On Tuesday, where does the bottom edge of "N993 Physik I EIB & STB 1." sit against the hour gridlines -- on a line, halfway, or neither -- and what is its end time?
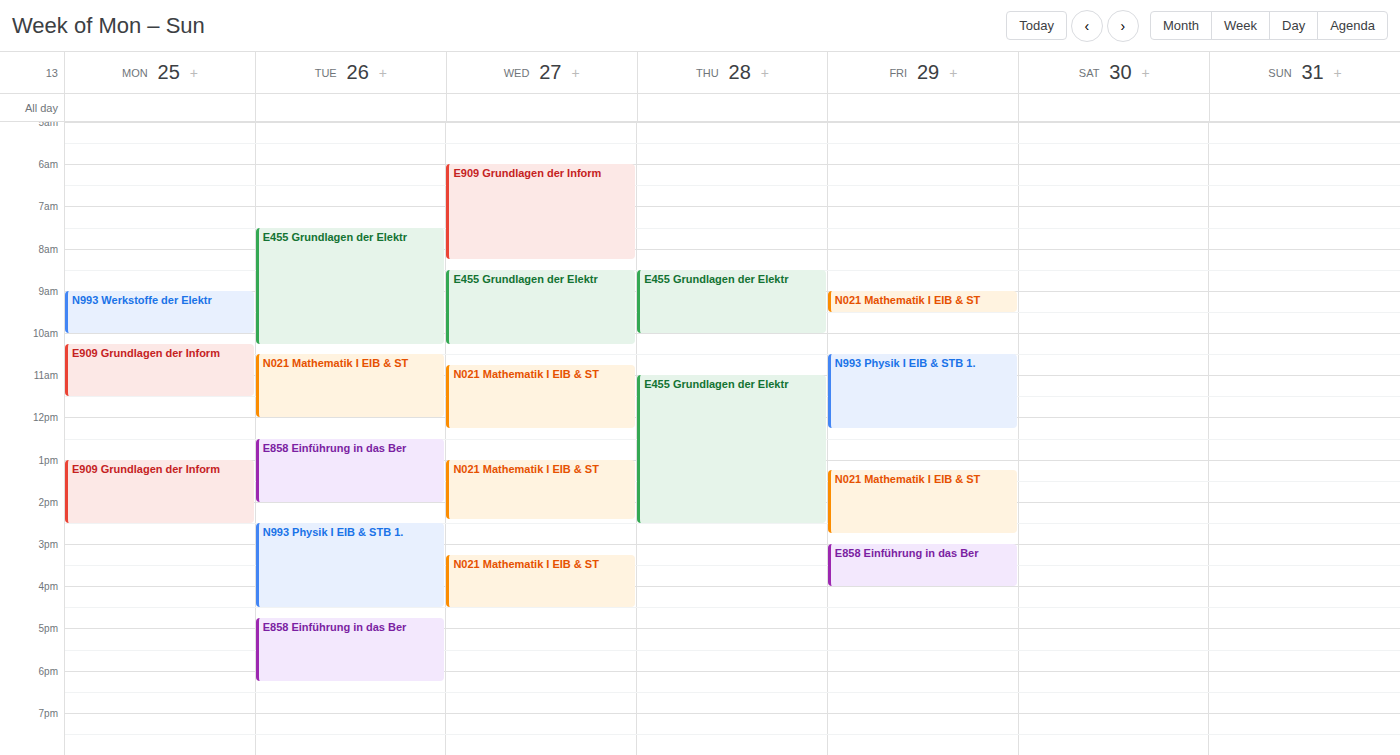
4:30 PM -- halfway between the 4 PM and 5 PM lines.